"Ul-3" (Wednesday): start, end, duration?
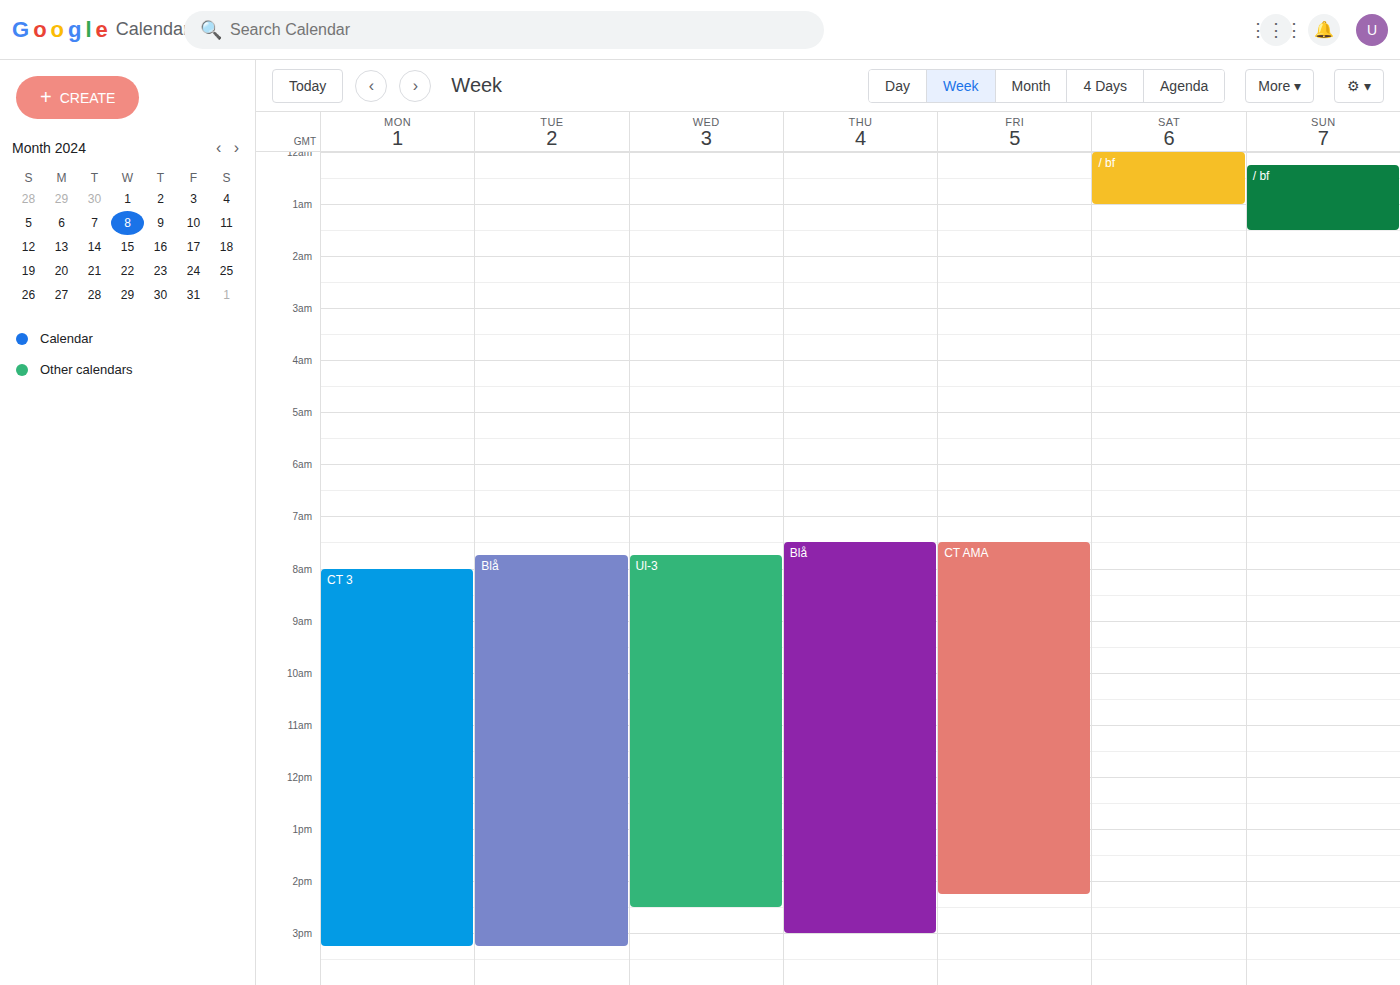
7:45 AM to 2:30 PM, 6 hours 45 minutes